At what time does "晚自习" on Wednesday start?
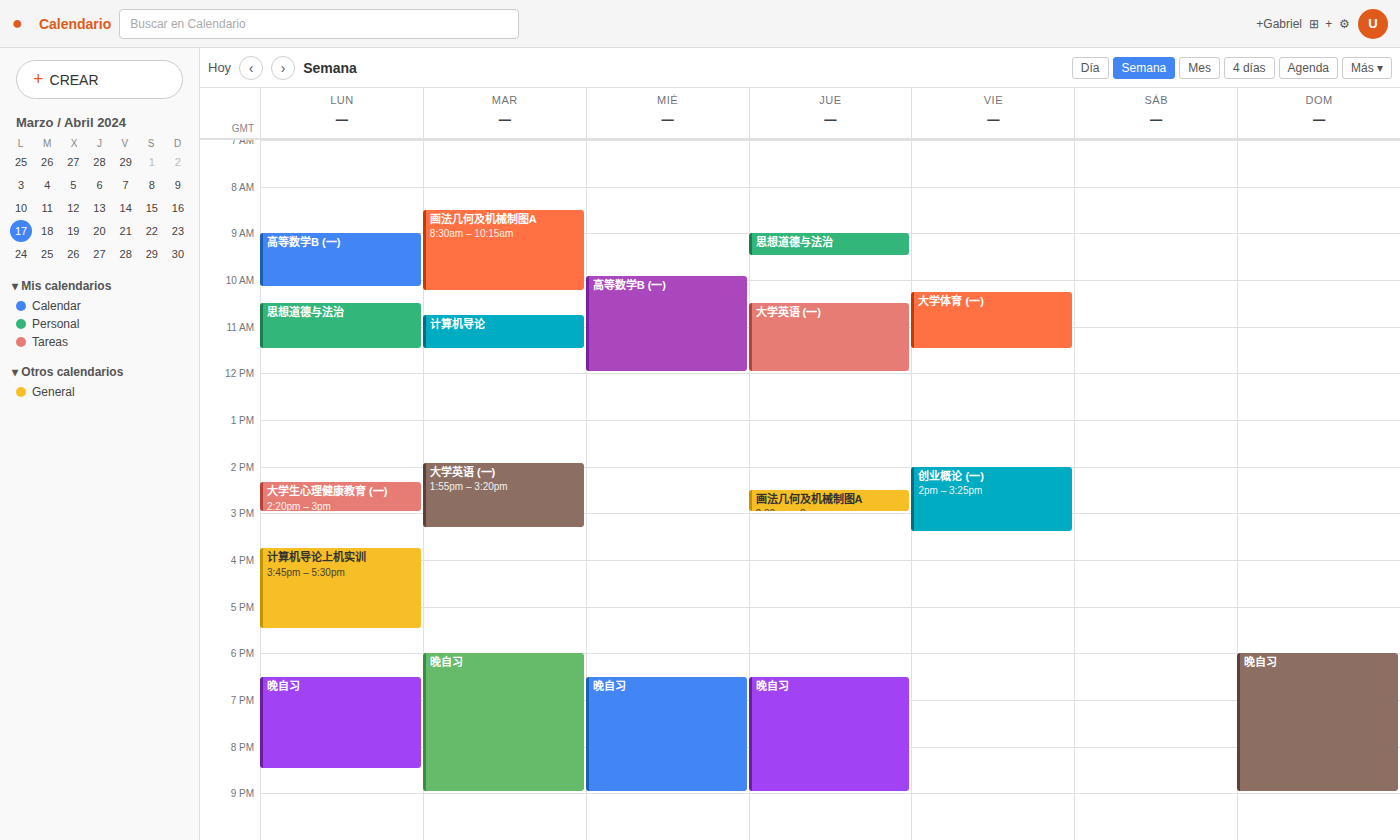
6:30 PM